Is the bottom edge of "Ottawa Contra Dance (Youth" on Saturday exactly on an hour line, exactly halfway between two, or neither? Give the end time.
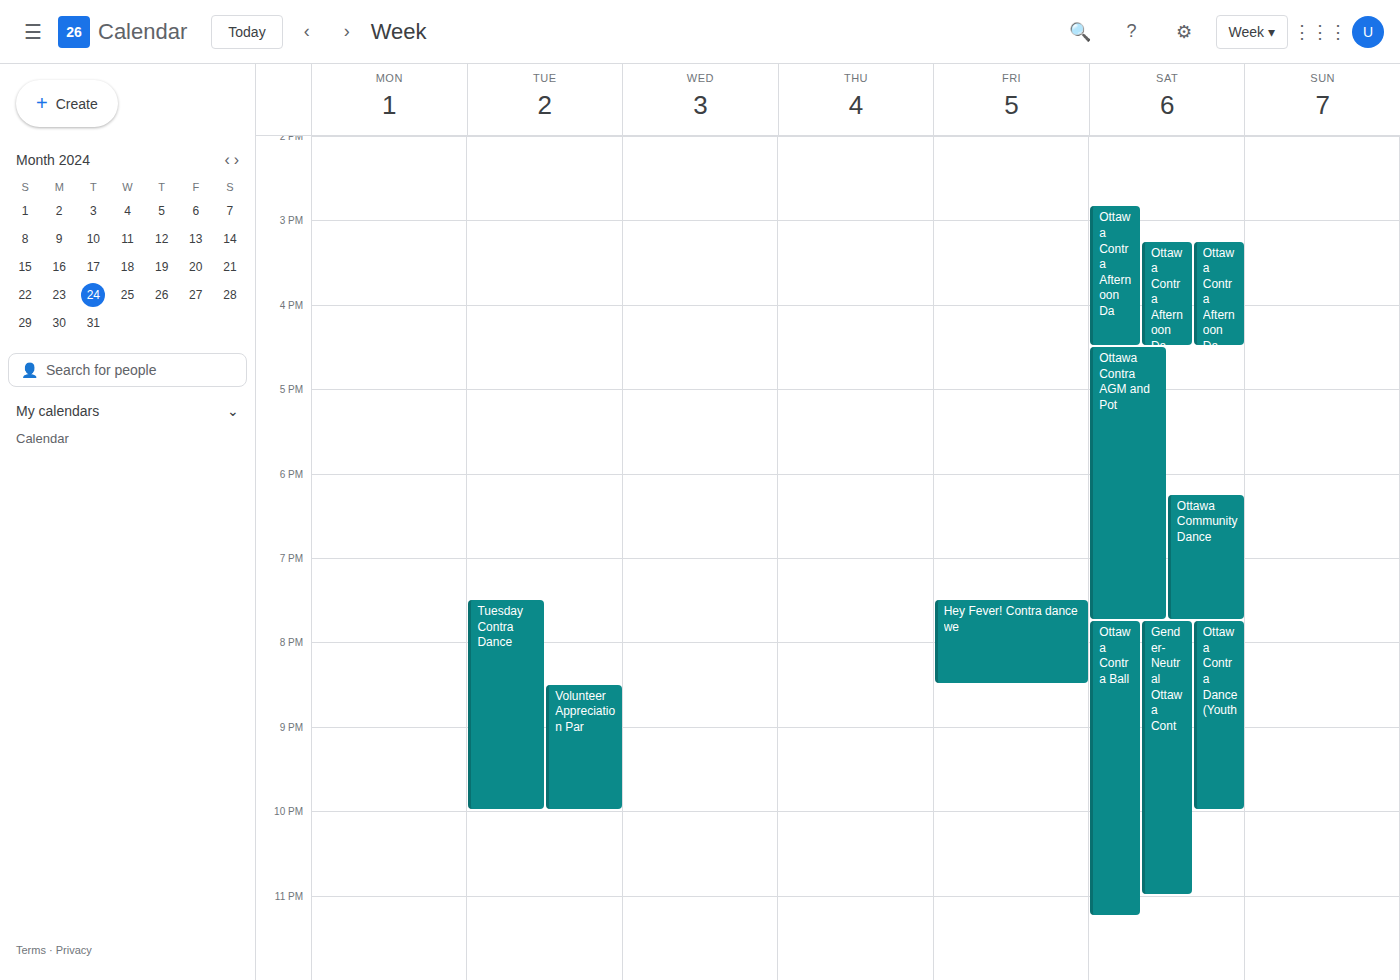
22:00 -- exactly on the 22:00 line.